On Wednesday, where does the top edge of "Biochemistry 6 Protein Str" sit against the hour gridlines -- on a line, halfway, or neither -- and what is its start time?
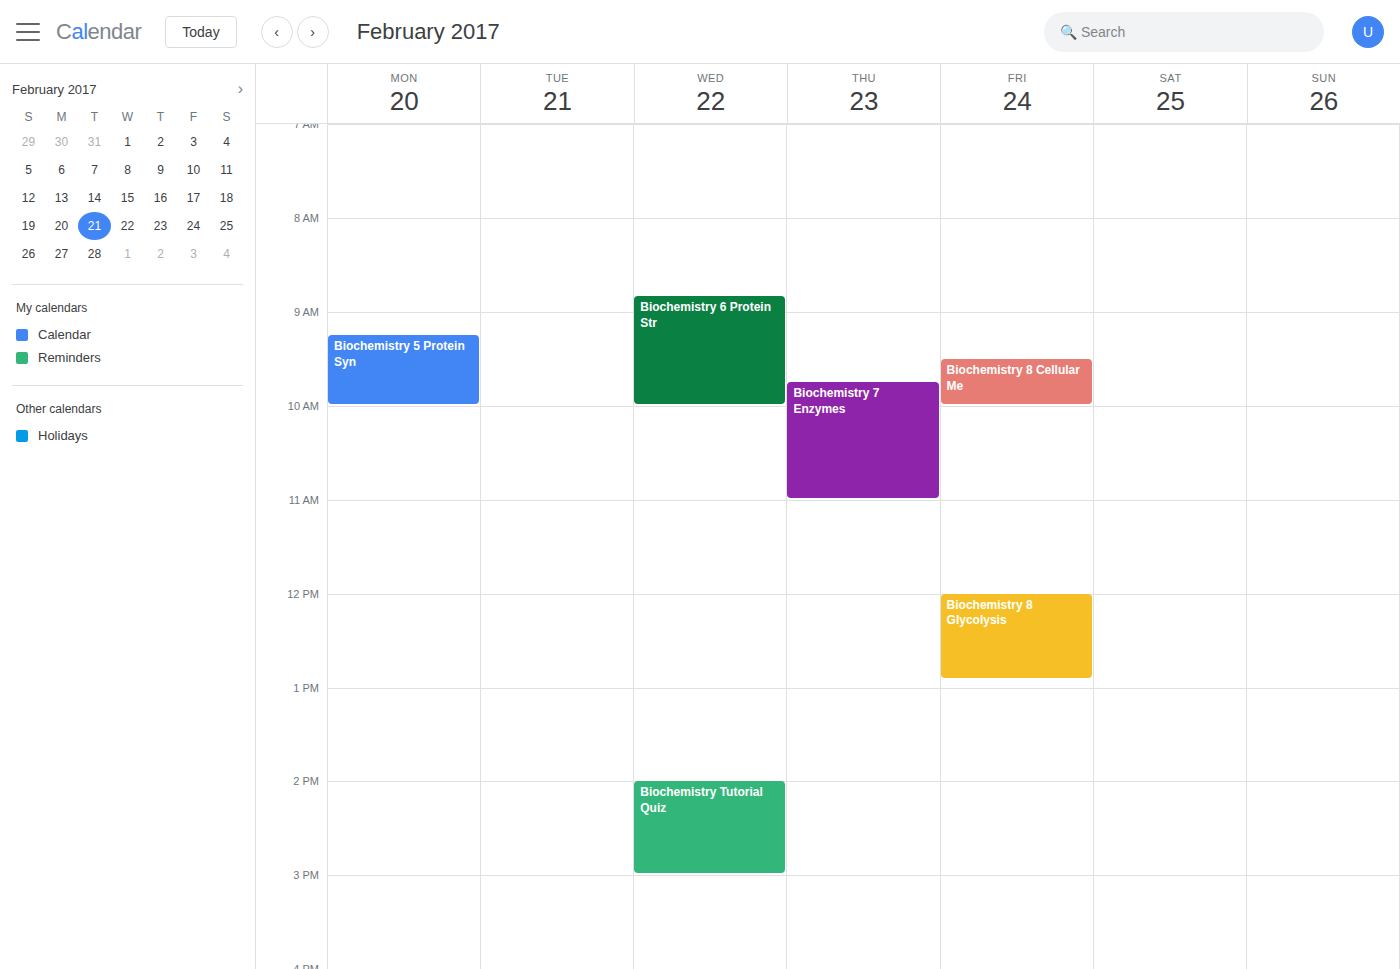
8:50 AM -- neither: 50 minutes below the 8 AM line and 10 minutes above the 9 AM line.